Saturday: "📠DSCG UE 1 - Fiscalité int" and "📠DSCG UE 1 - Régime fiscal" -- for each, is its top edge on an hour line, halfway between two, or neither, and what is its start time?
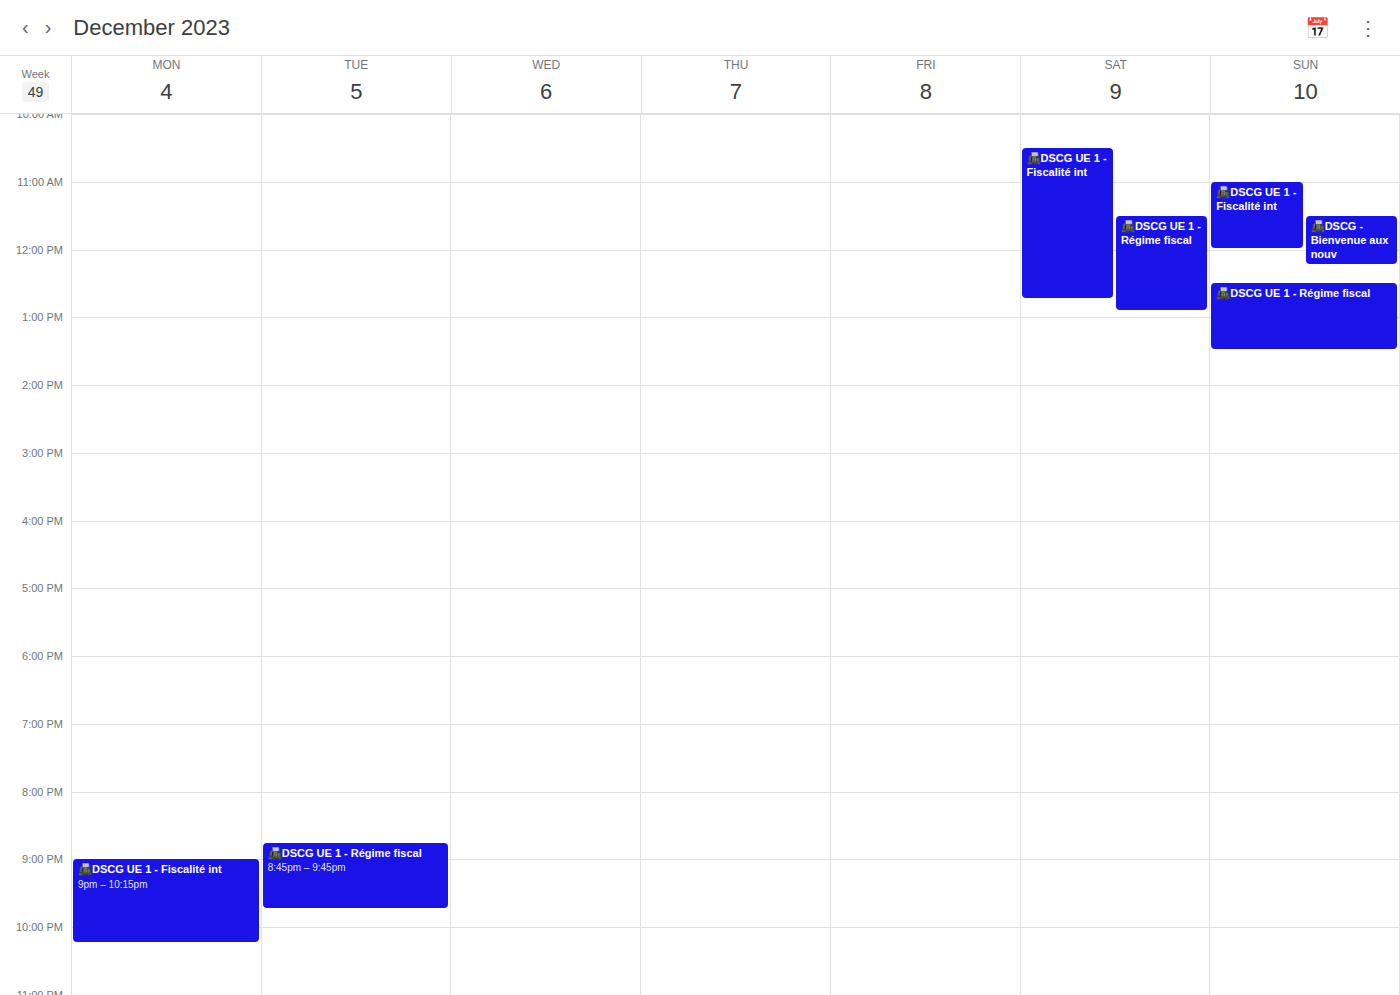
"📠DSCG UE 1 - Fiscalité int": 10:30 AM, halfway between the 10 AM and 11 AM lines. "📠DSCG UE 1 - Régime fiscal": 11:30 AM, halfway between the 11 AM and 12 PM lines.